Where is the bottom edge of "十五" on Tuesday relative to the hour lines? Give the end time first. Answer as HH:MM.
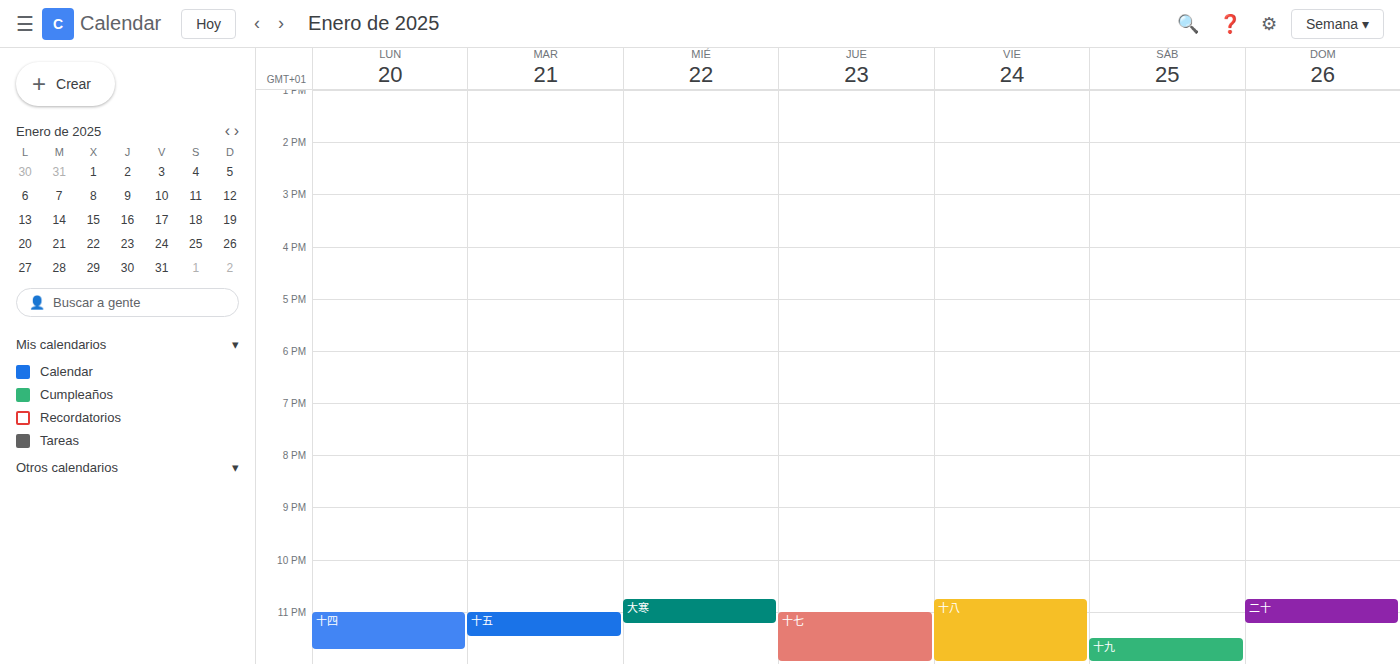
23:30 -- halfway between the 23:00 and 24:00 lines.